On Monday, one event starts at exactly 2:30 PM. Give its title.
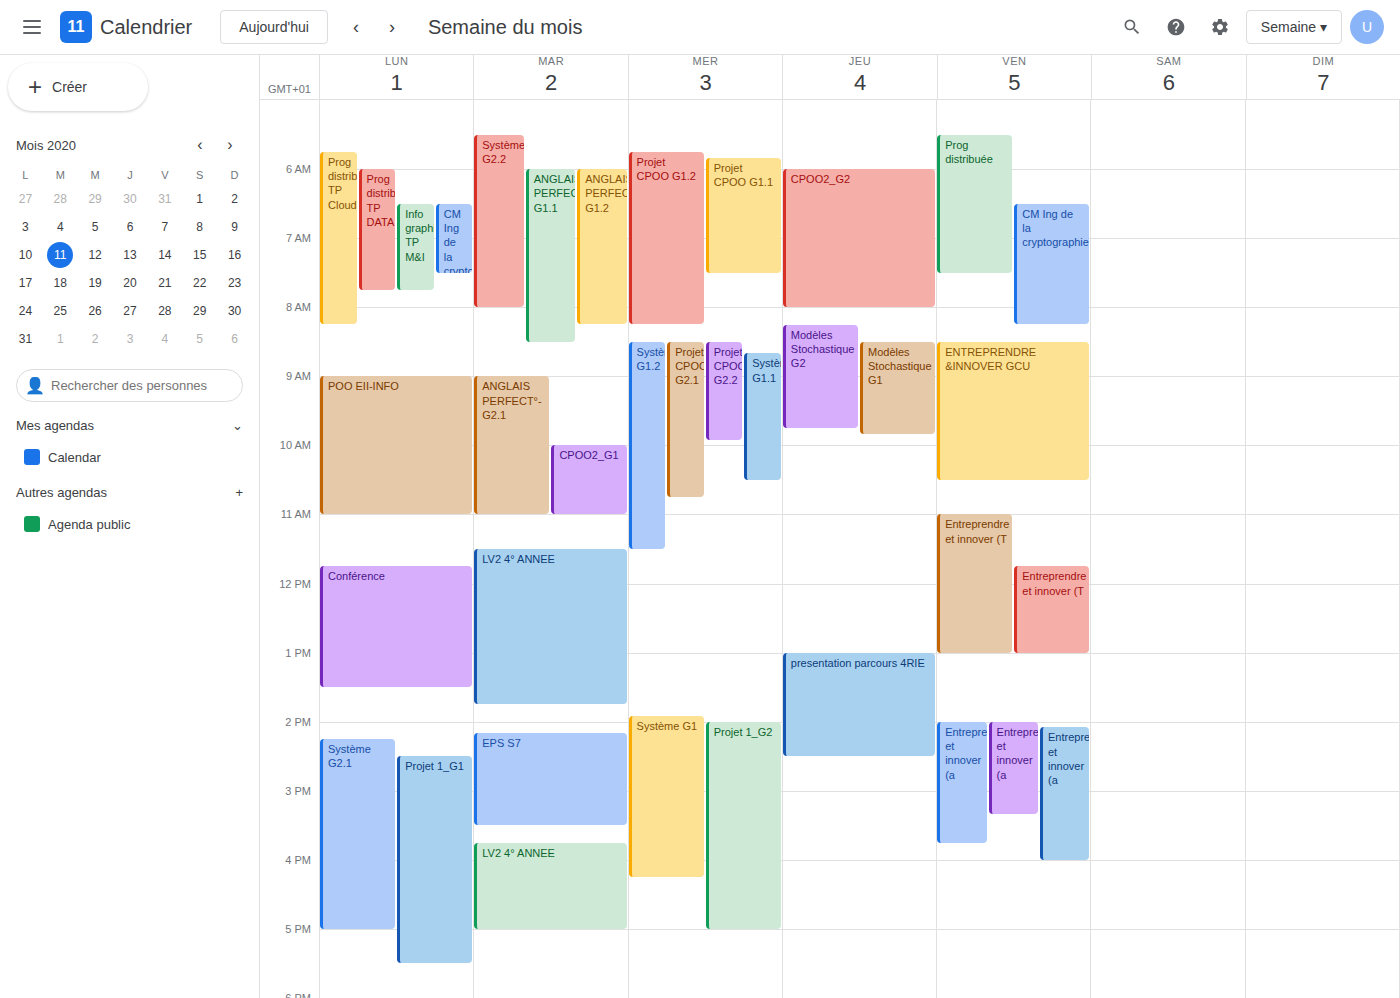
"Projet 1_G1"